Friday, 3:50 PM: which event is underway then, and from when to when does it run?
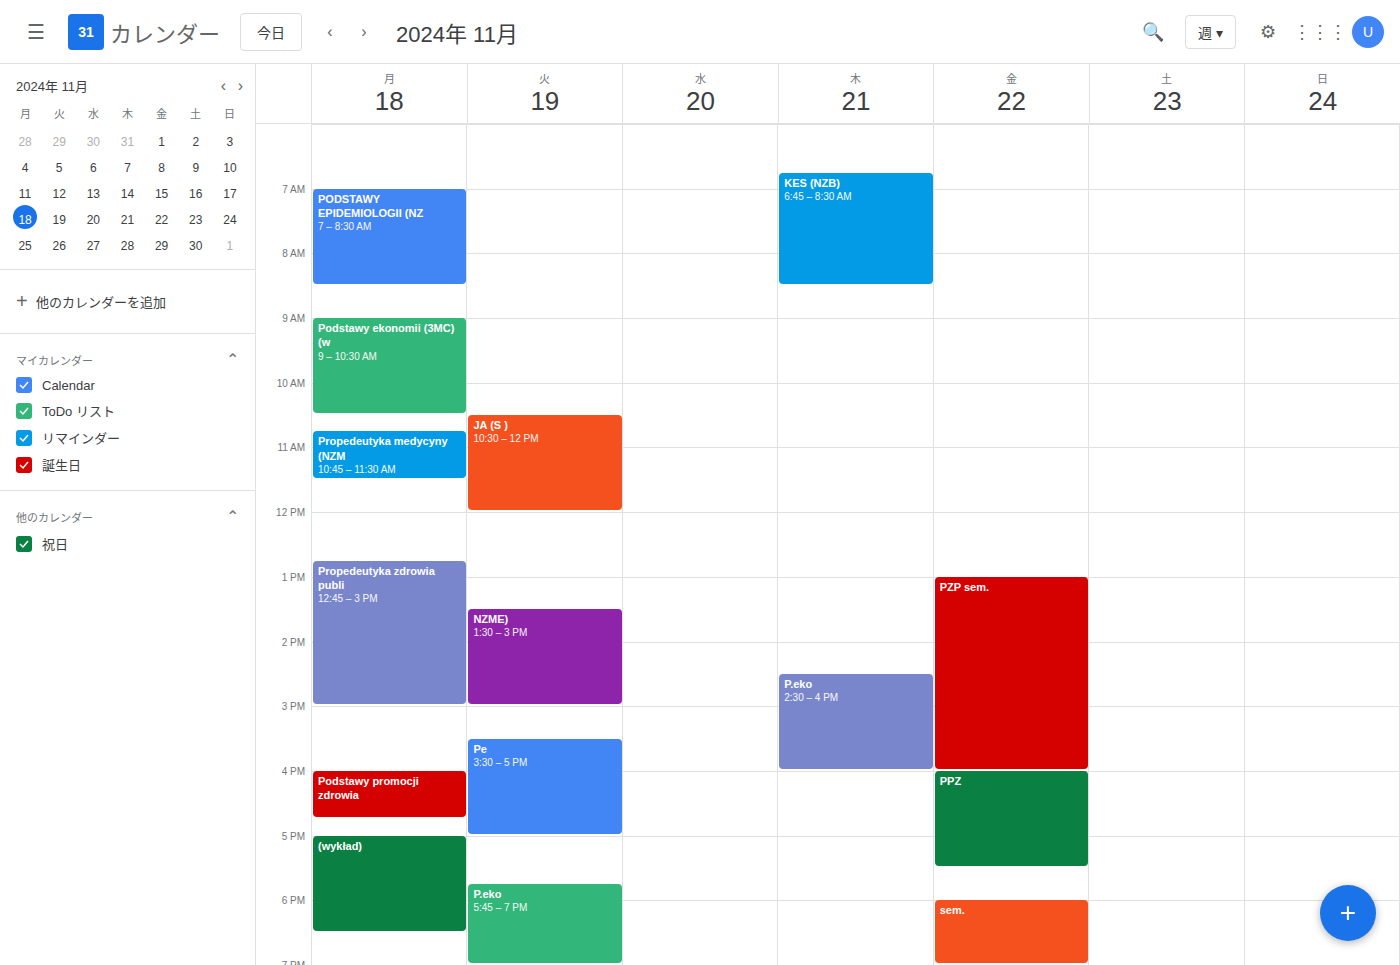
"PZP sem.", 1:00 PM to 4:00 PM